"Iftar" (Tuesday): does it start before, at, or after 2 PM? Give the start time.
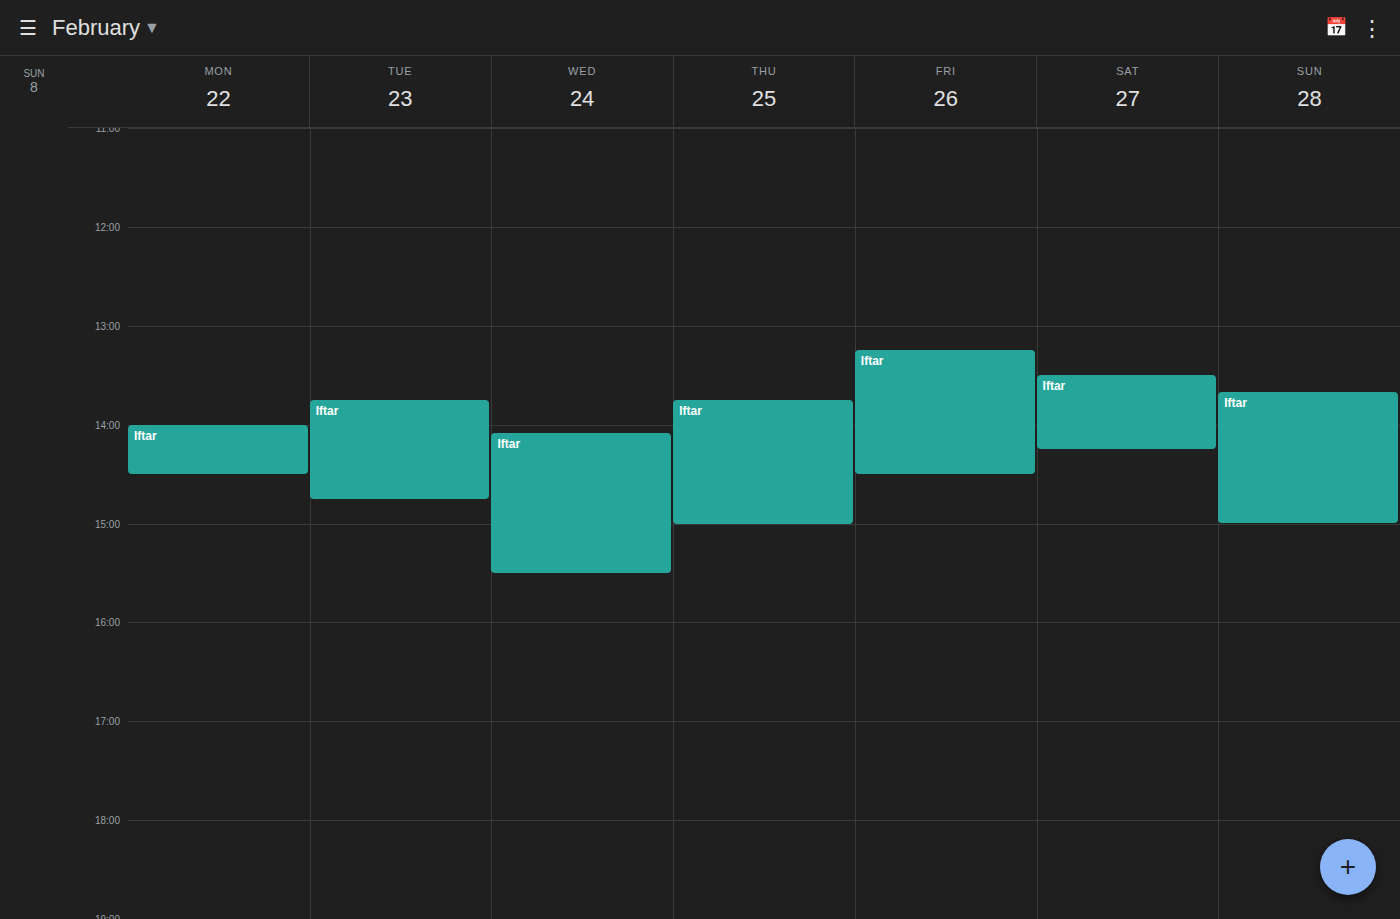
1:45 PM -- before 2 PM, 15 minutes above the 2 PM line.